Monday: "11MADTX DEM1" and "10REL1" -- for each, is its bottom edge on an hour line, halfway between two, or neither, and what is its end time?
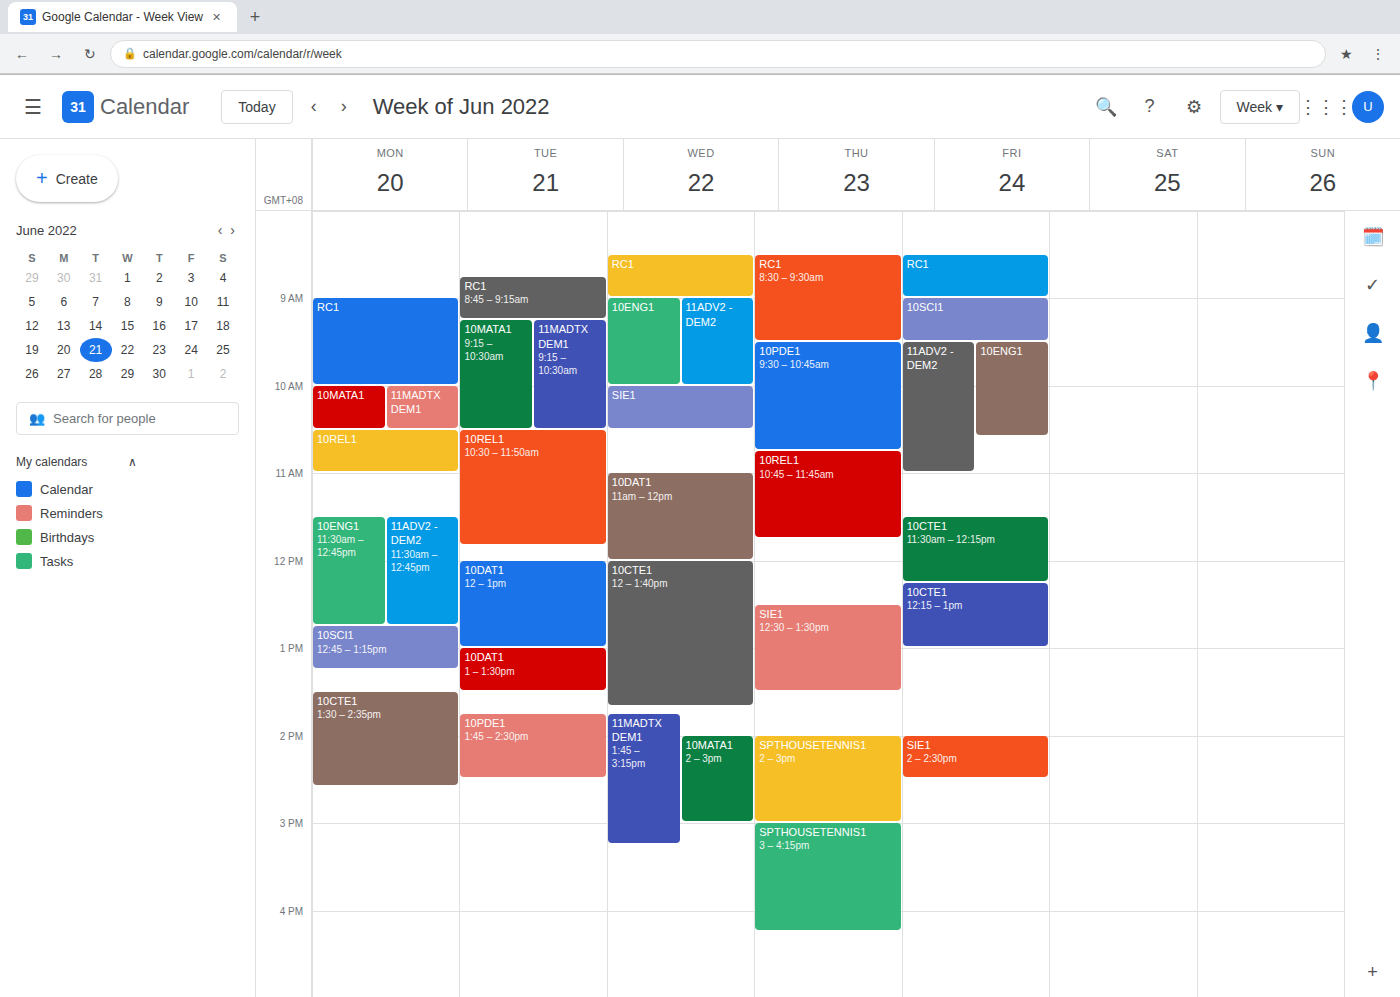
"11MADTX DEM1": 10:30 AM, halfway between the 10 AM and 11 AM lines. "10REL1": 11:00 AM, exactly on the 11 AM line.